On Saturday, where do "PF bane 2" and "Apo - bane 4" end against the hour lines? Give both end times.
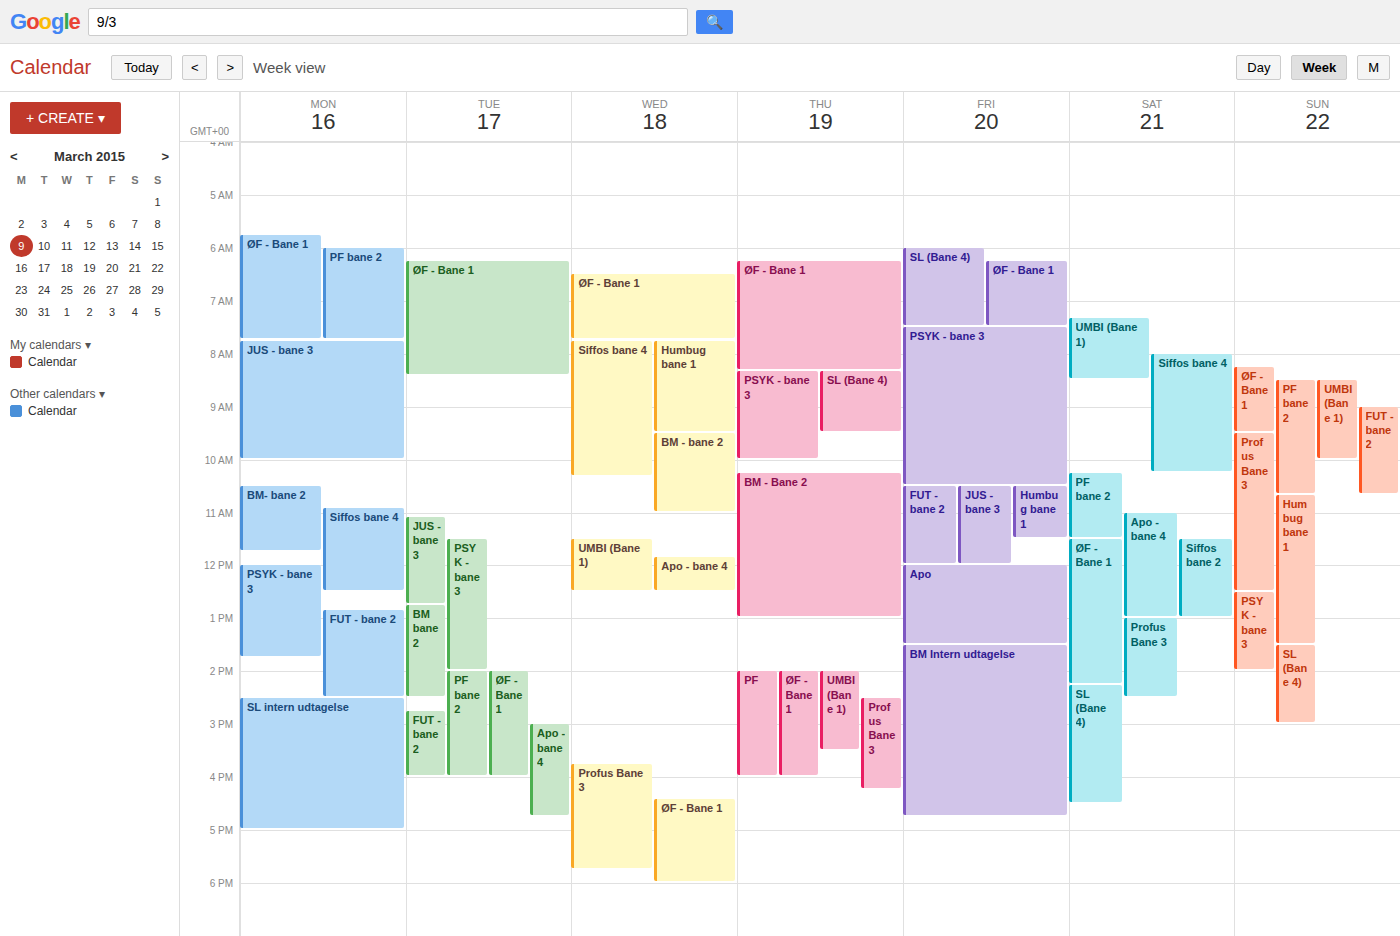
"PF bane 2": 11:30 AM, halfway between the 11 AM and 12 PM lines. "Apo - bane 4": 1:00 PM, exactly on the 1 PM line.